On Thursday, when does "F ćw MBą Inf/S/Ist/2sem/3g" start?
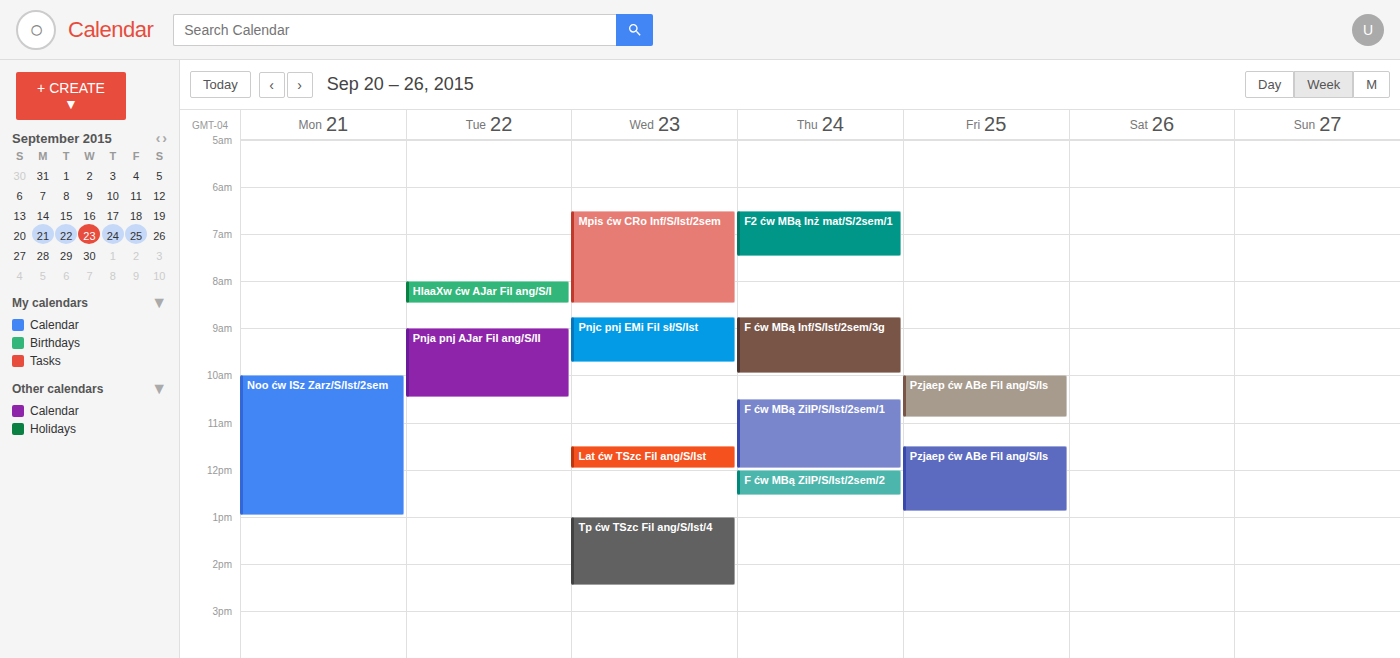
08:45